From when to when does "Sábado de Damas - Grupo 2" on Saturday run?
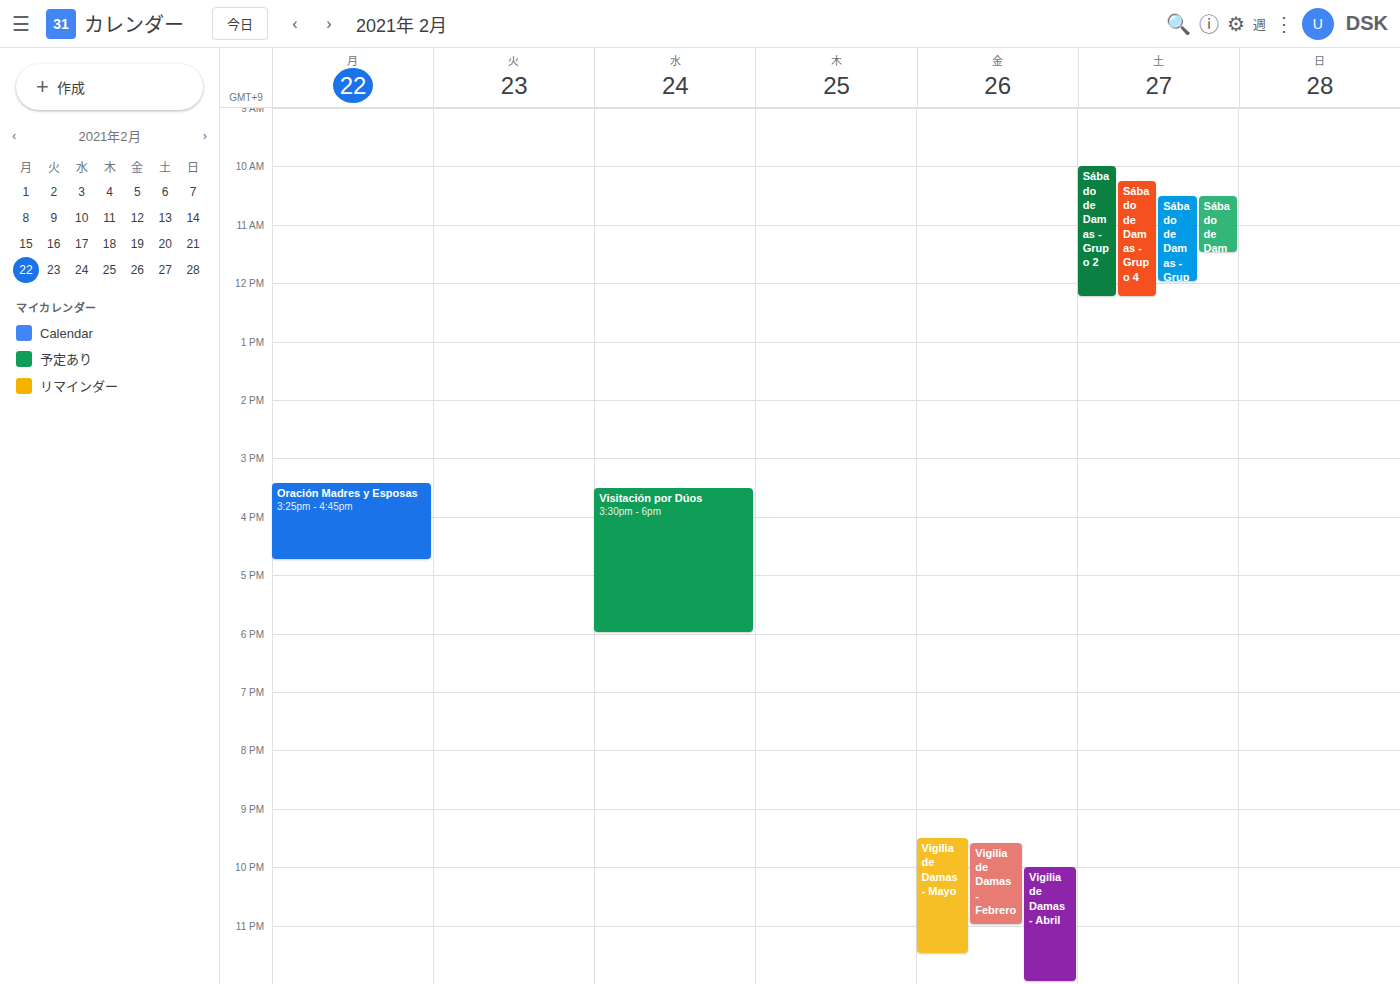
10:00 AM to 12:15 PM